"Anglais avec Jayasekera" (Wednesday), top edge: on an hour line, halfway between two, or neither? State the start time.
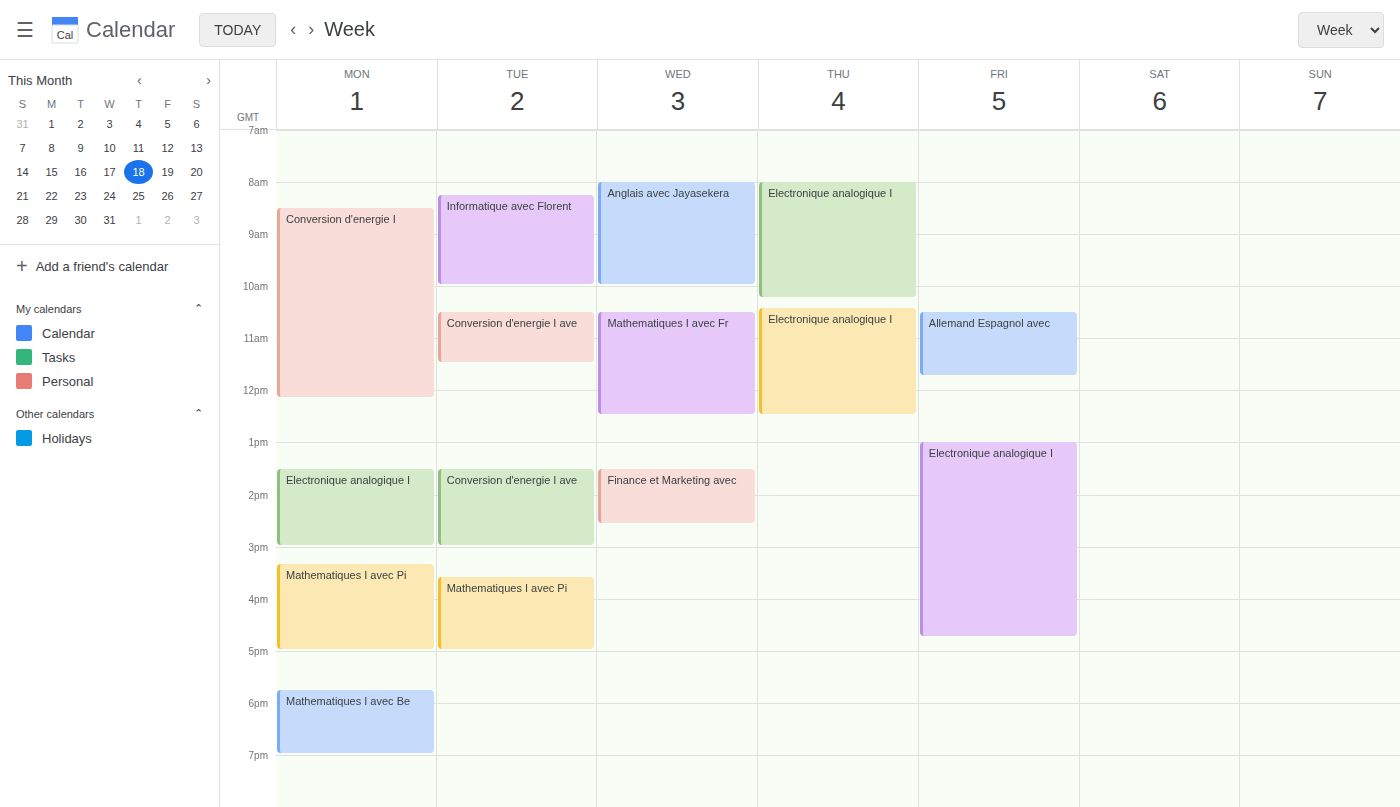
8:00 AM -- exactly on the 8 AM line.